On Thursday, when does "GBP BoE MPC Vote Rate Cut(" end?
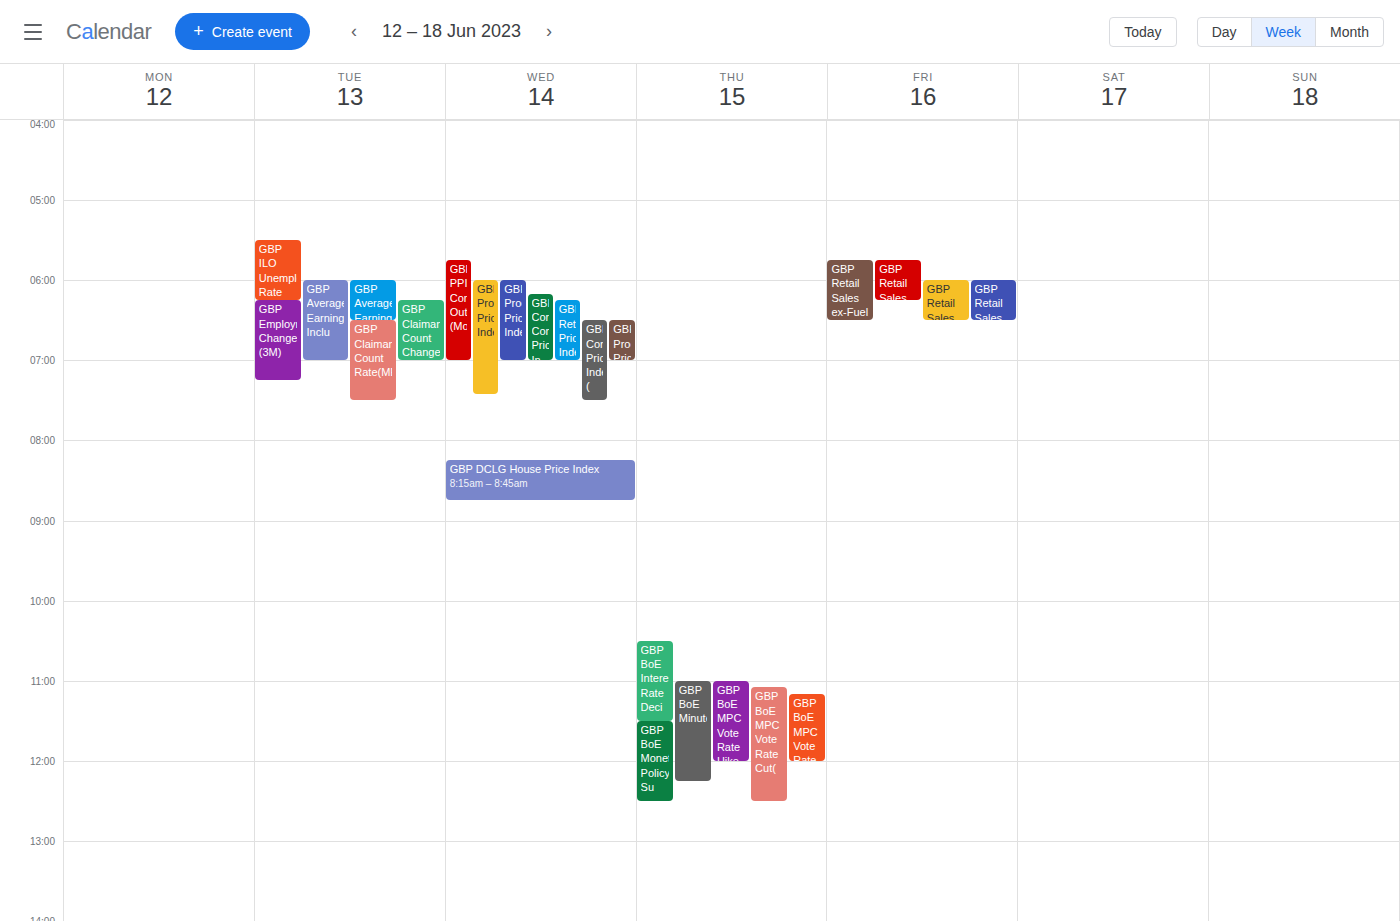
12:30 PM